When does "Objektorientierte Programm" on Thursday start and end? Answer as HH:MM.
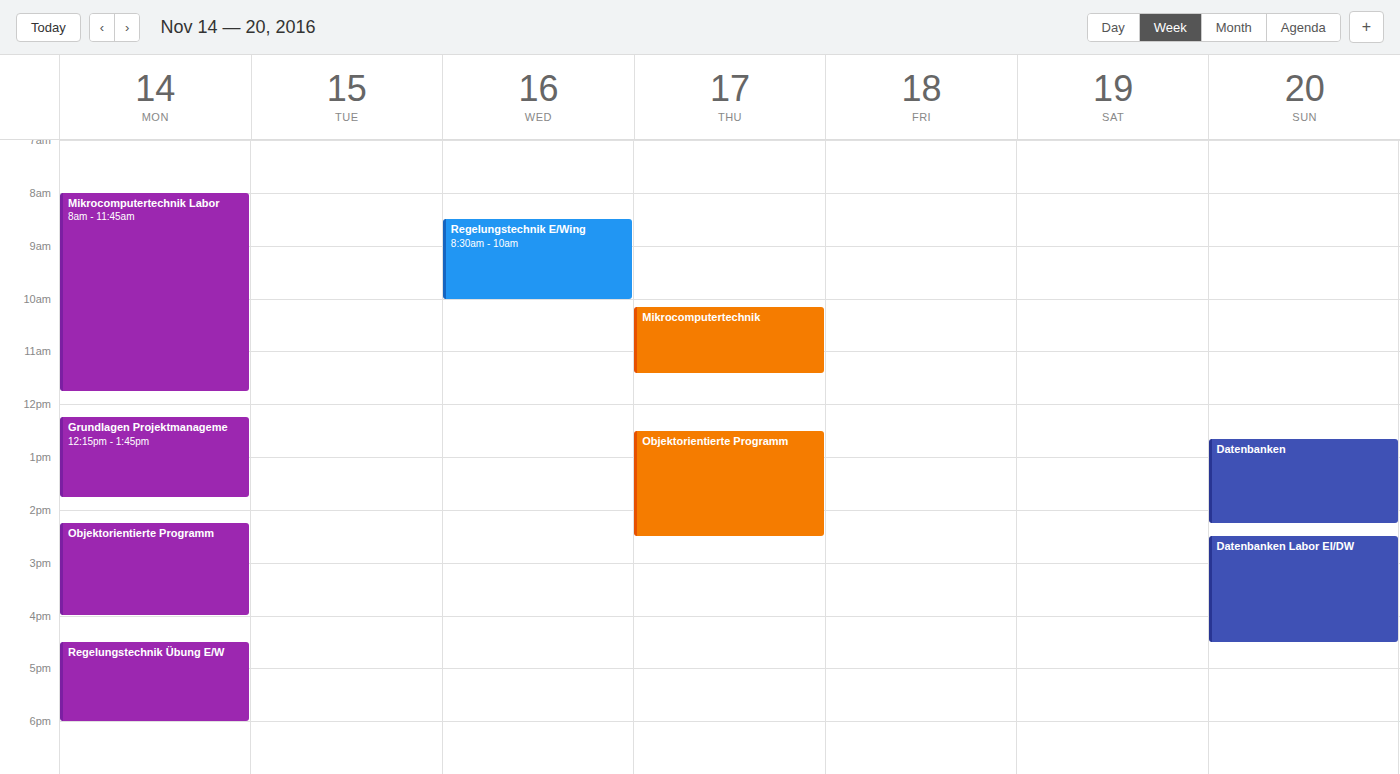
12:30 to 14:30